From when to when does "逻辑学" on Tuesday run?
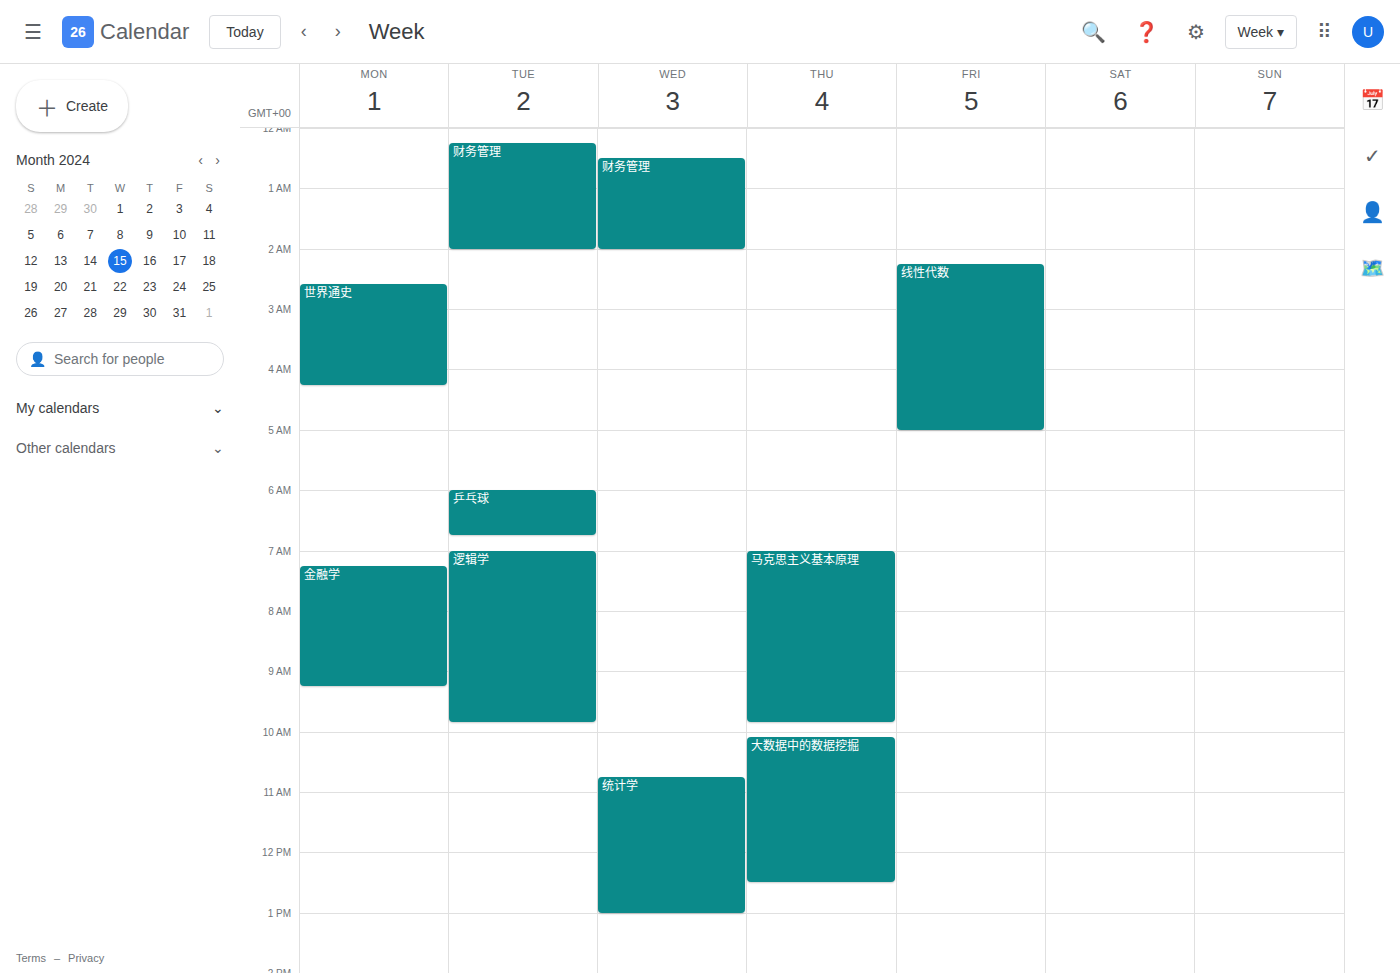
7:00 AM to 9:50 AM